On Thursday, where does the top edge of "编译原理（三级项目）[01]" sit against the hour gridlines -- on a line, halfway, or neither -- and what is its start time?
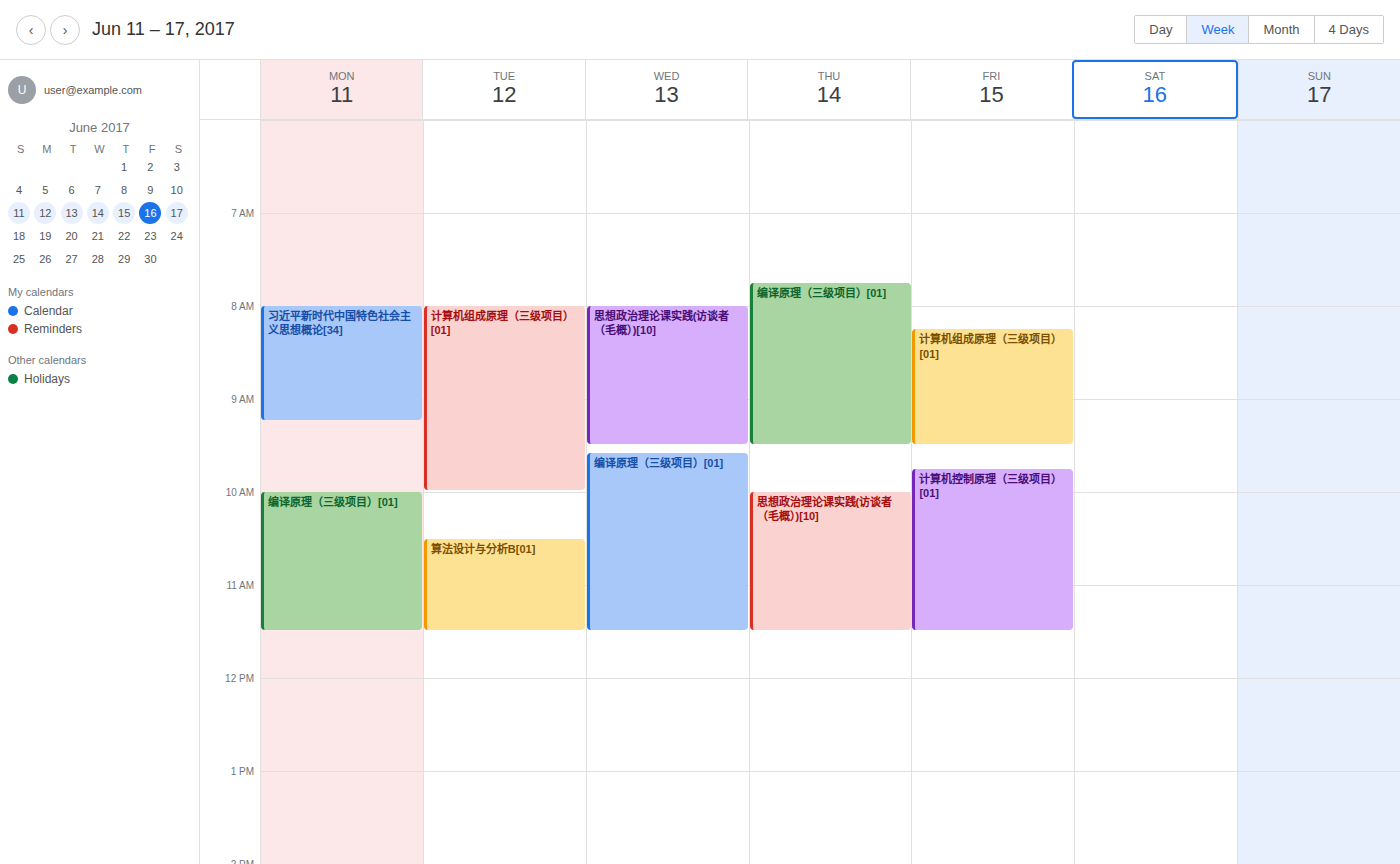
7:45 AM -- neither: three quarters of the way from the 7 AM line to the 8 AM line.